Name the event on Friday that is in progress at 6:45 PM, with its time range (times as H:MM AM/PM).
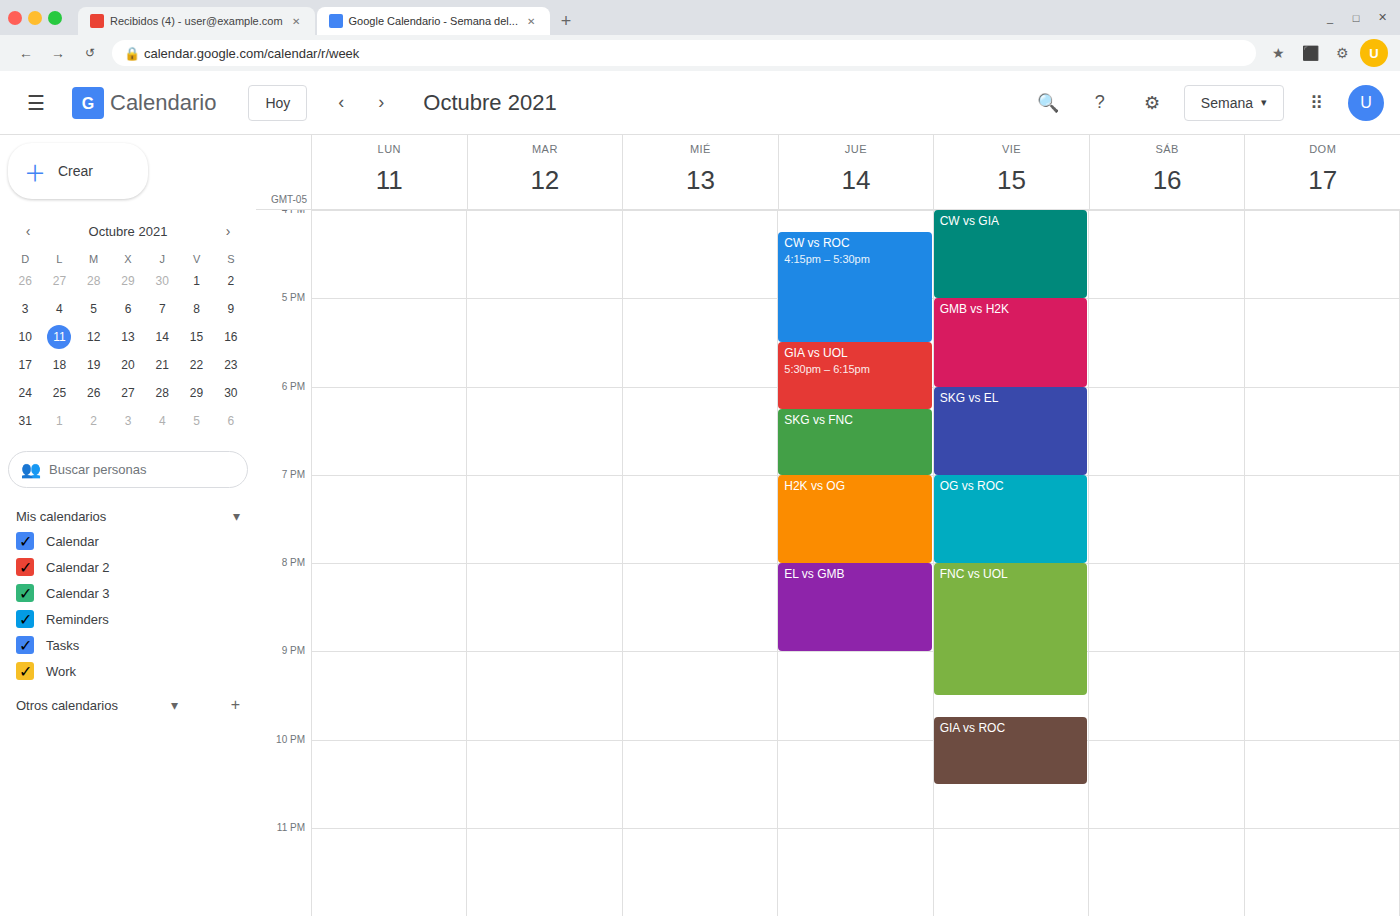
"SKG vs EL", 6:00 PM to 7:00 PM